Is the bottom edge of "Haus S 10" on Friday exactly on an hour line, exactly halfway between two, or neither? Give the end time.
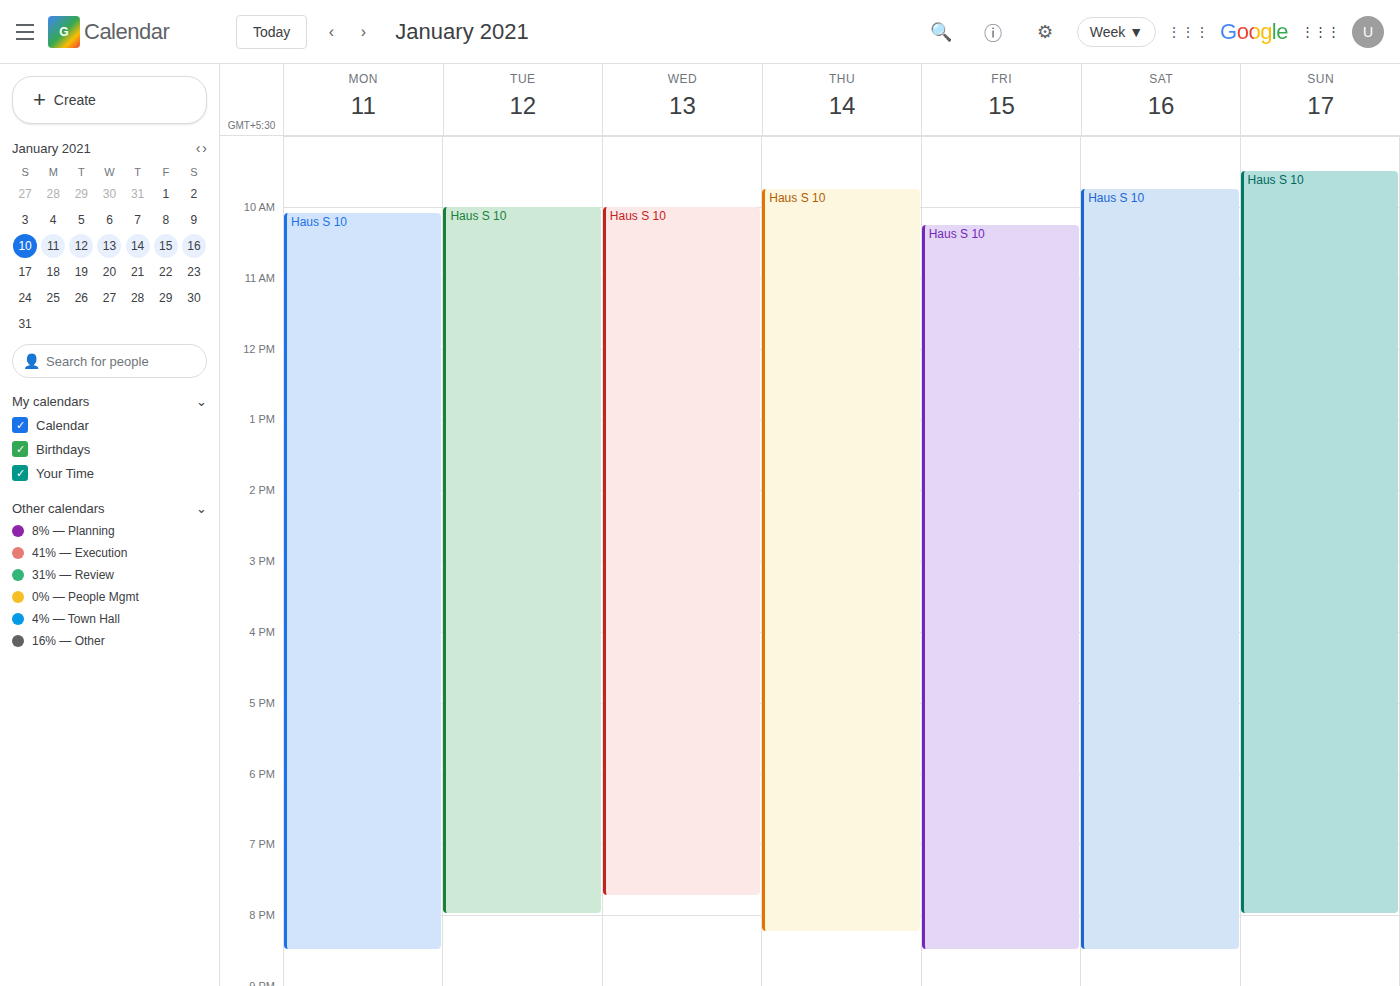
8:30 PM -- halfway between the 8 PM and 9 PM lines.